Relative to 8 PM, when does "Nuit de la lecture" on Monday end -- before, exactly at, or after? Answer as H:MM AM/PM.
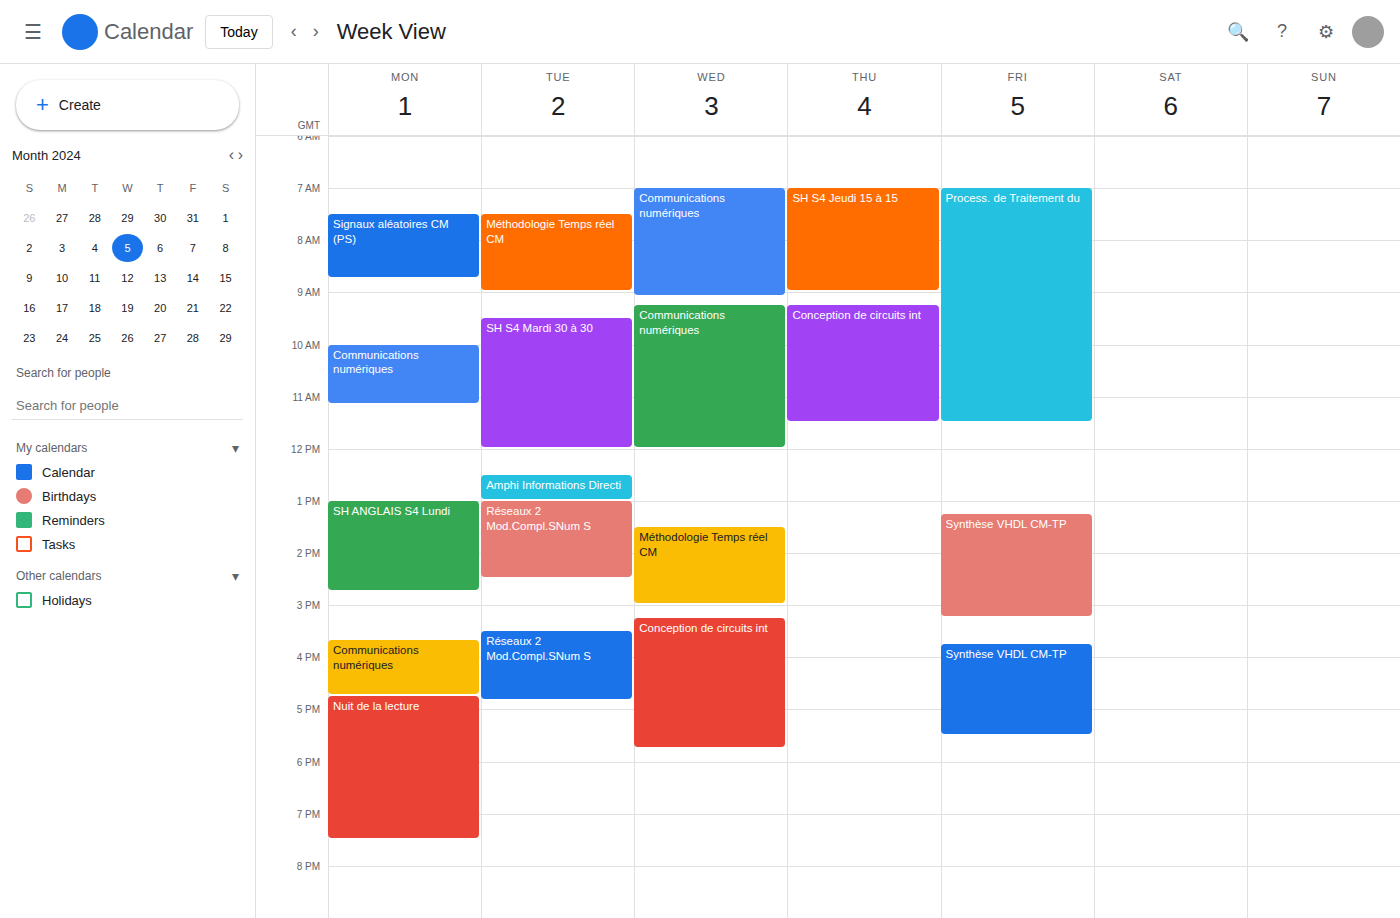
7:30 PM -- before 8 PM, 30 minutes above the 8 PM line.